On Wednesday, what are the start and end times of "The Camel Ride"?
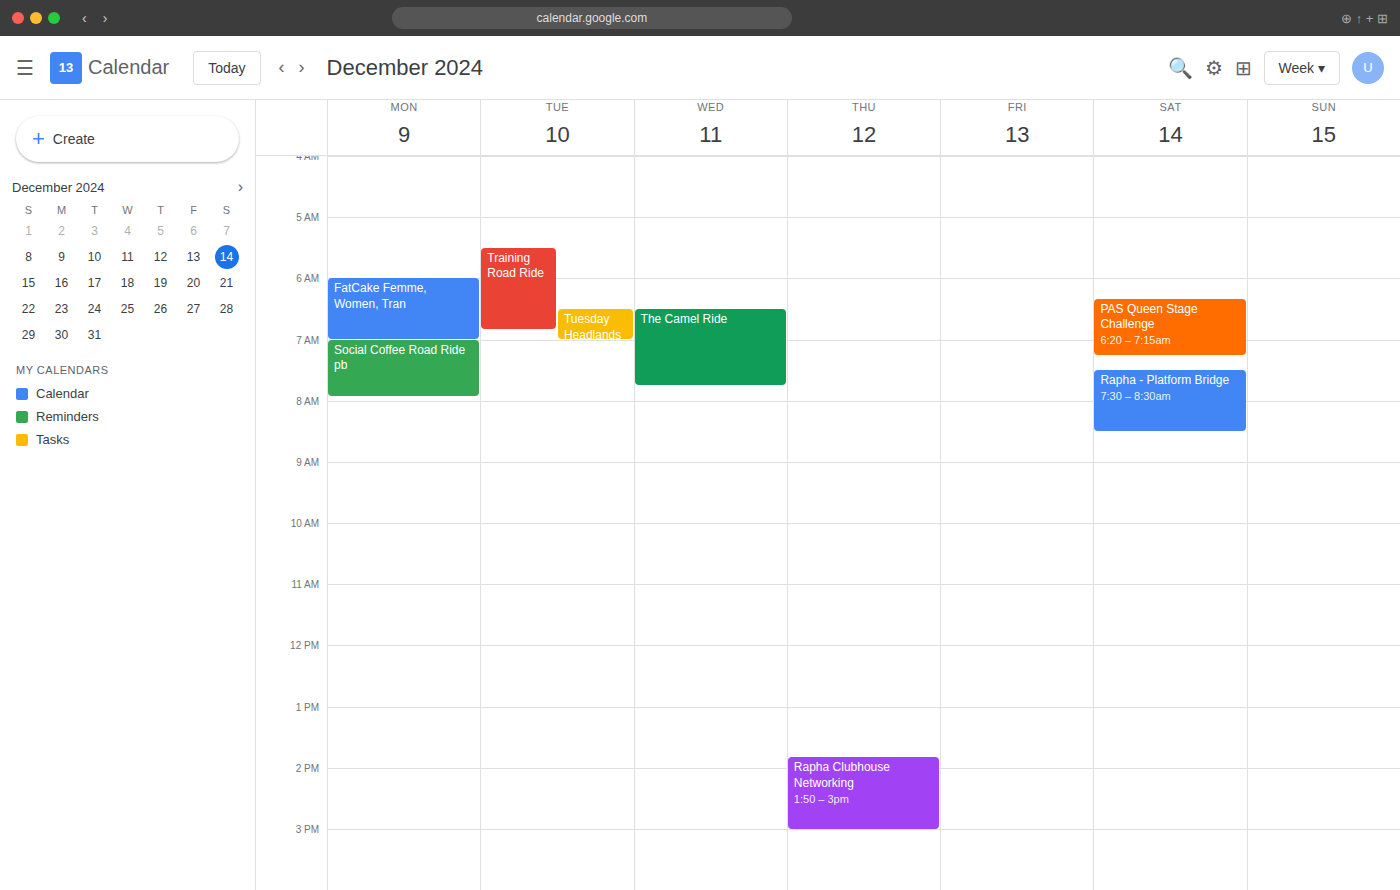
6:30 AM to 7:45 AM